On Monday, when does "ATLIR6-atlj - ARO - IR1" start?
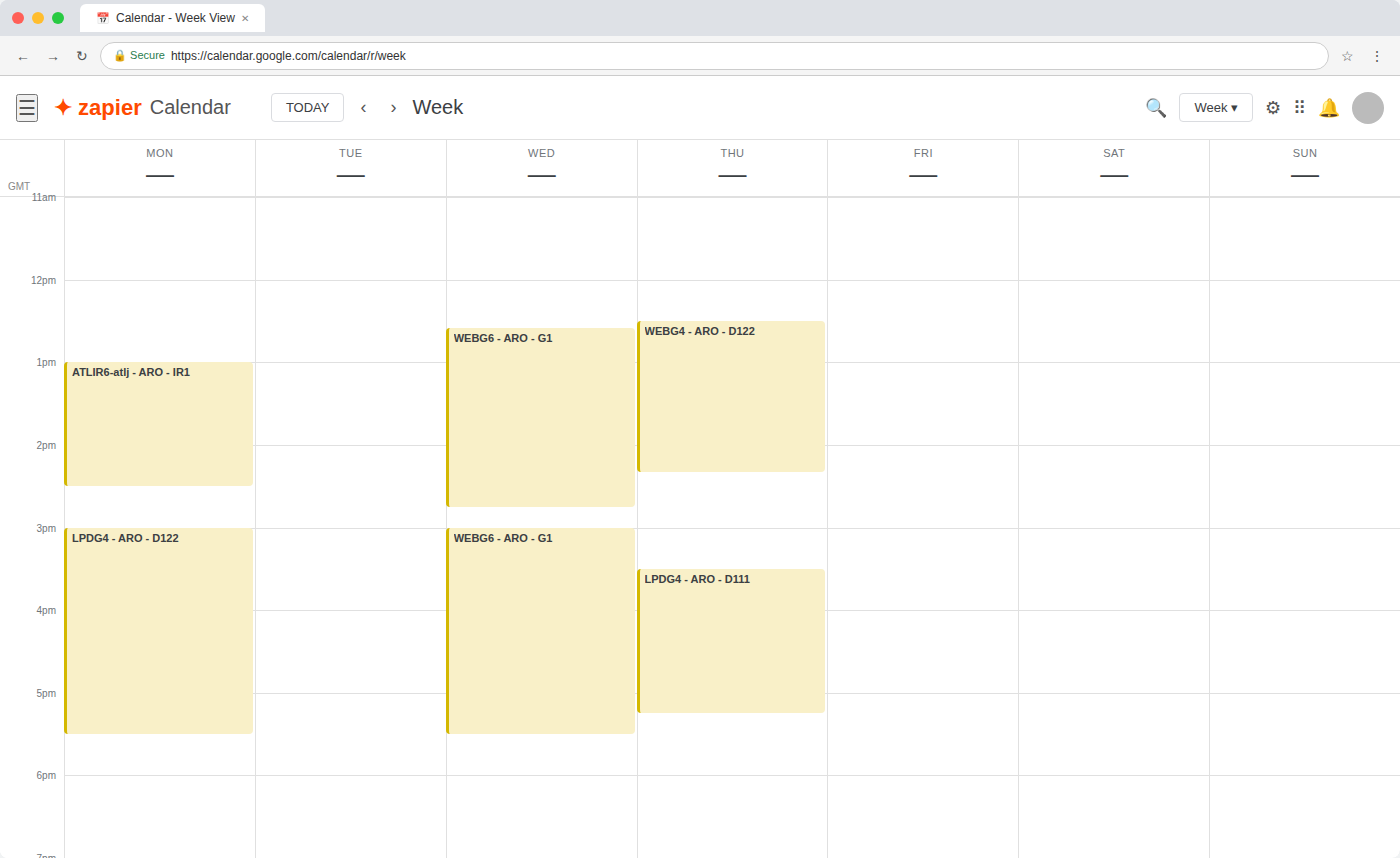
1:00 PM